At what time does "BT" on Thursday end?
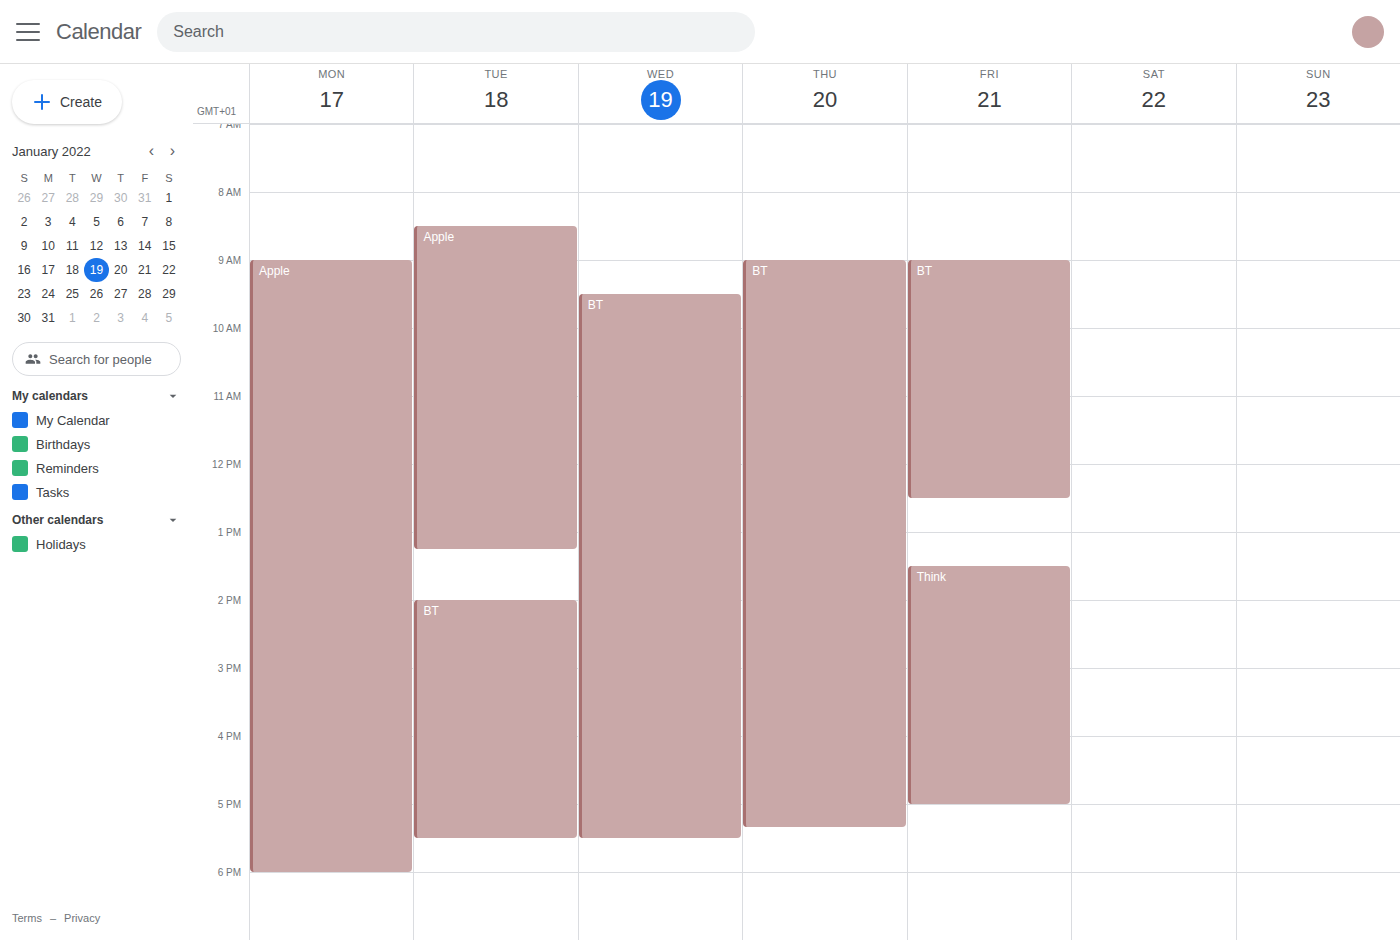
17:20